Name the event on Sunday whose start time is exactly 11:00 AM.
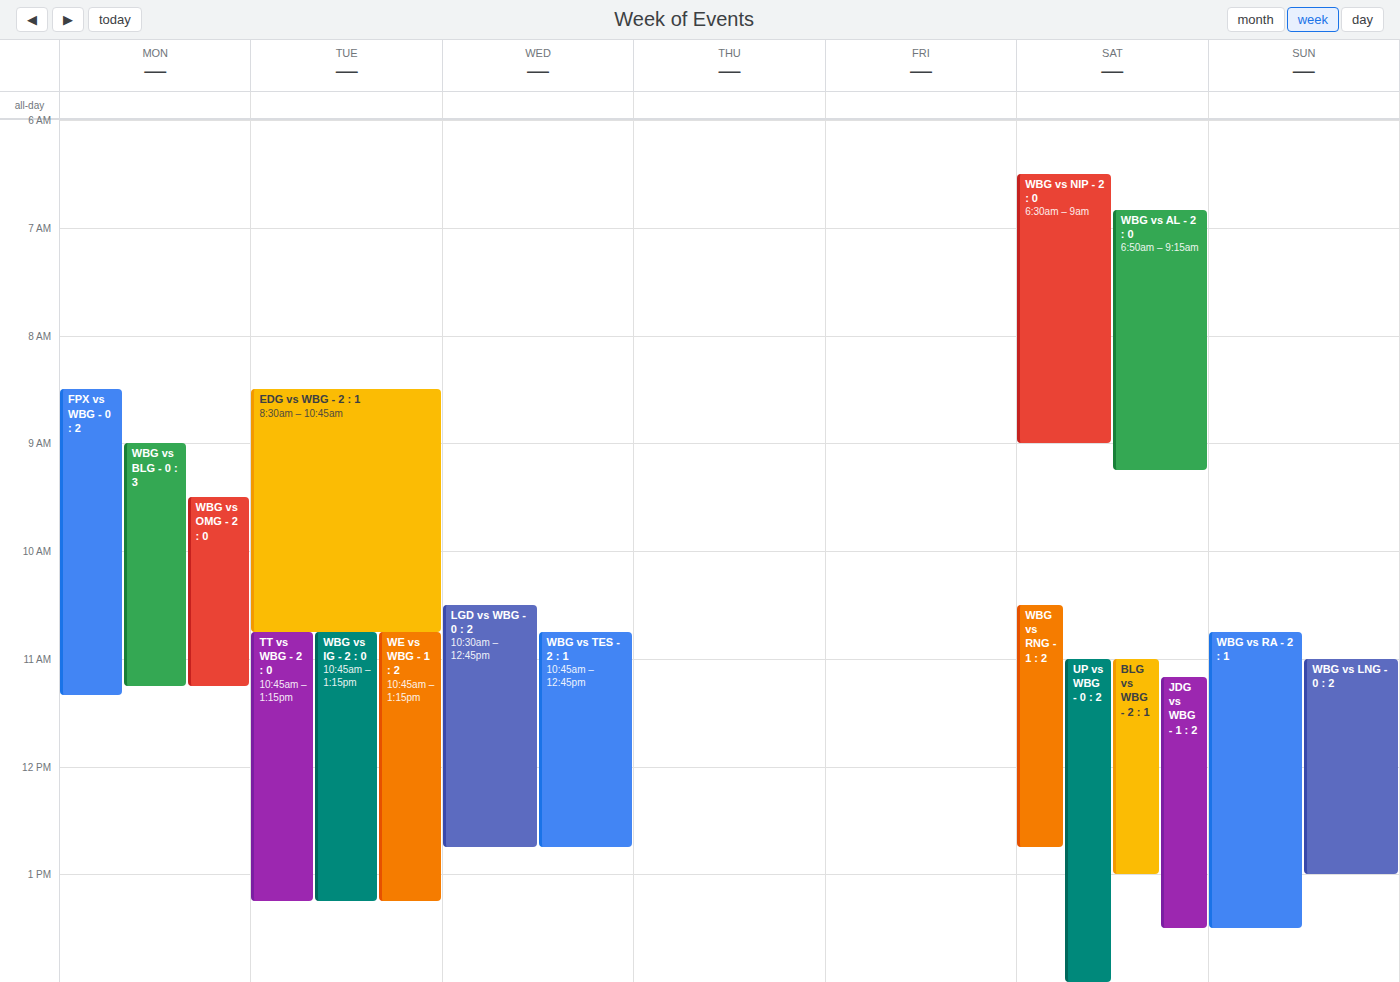
"WBG vs LNG - 0 : 2"